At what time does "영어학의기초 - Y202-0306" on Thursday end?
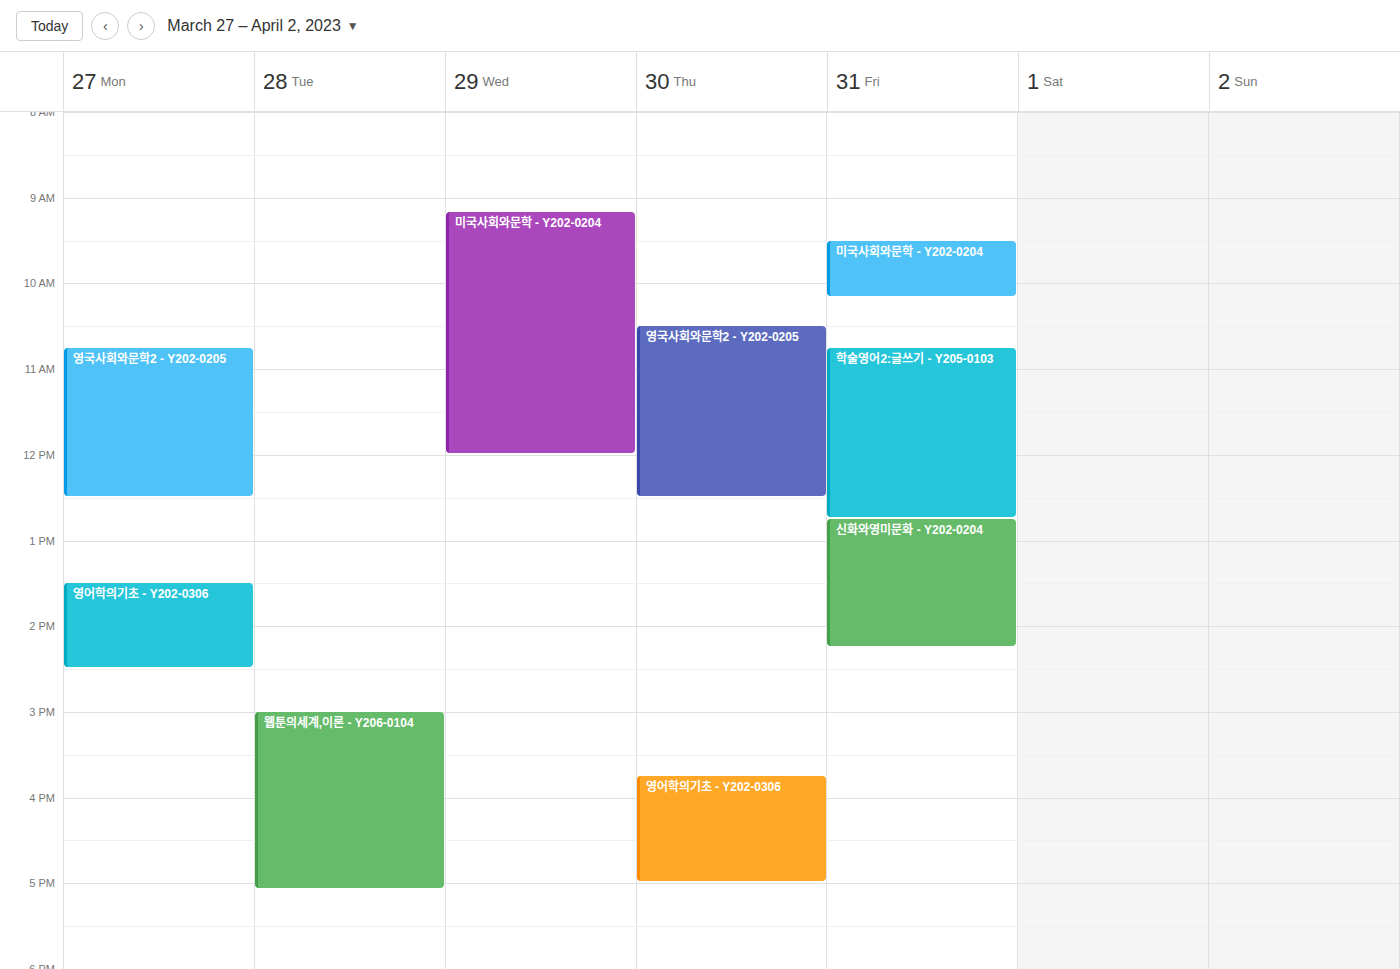
5:00 PM